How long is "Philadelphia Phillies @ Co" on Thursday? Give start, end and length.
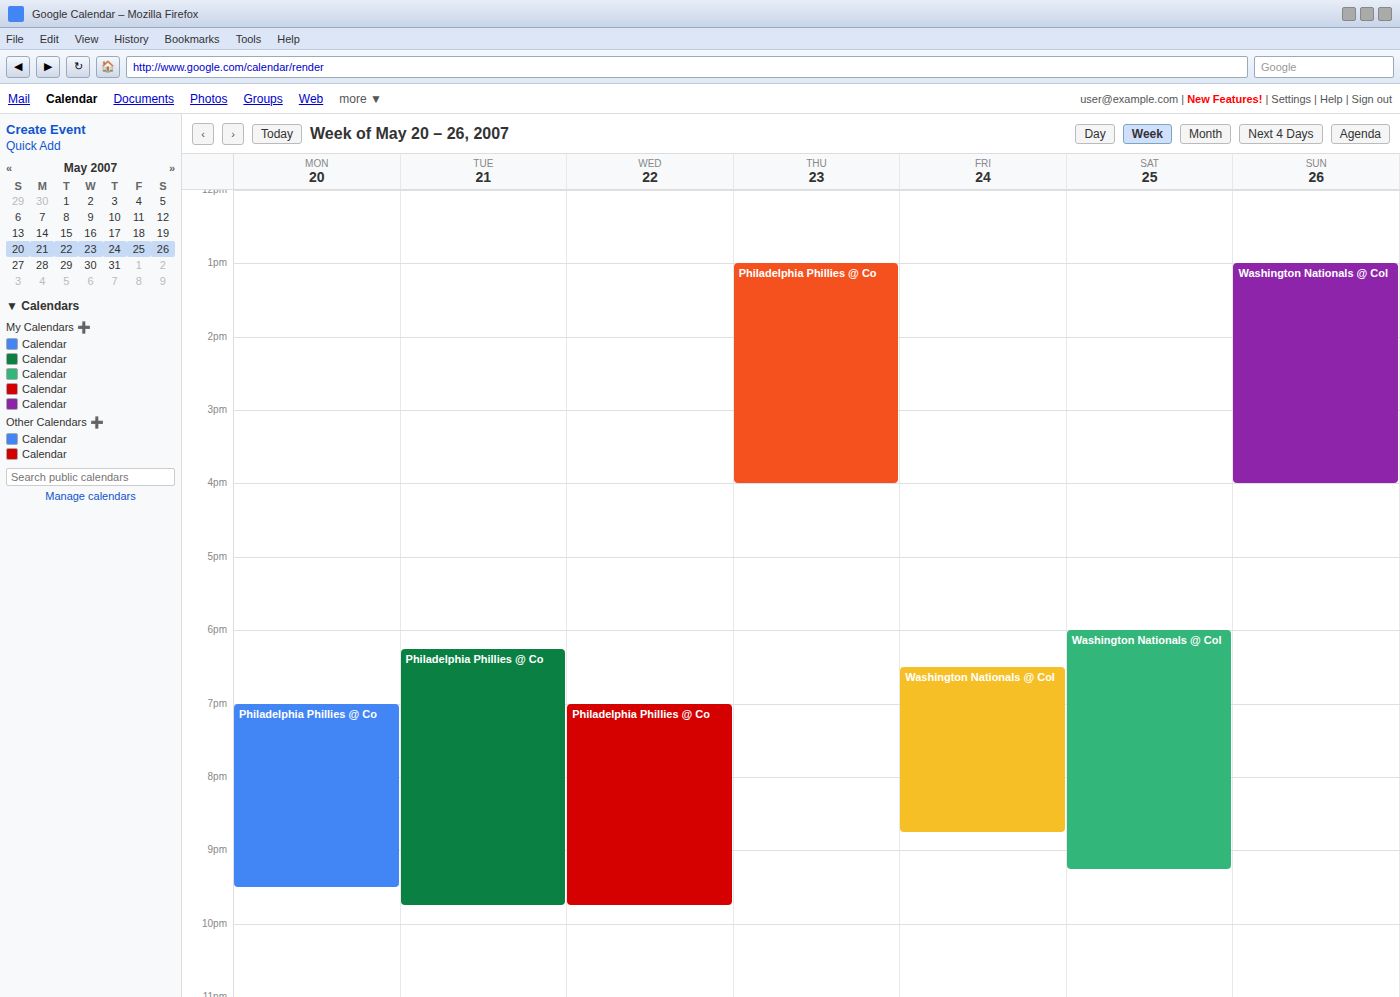
1:00 PM to 4:00 PM, 3 hours